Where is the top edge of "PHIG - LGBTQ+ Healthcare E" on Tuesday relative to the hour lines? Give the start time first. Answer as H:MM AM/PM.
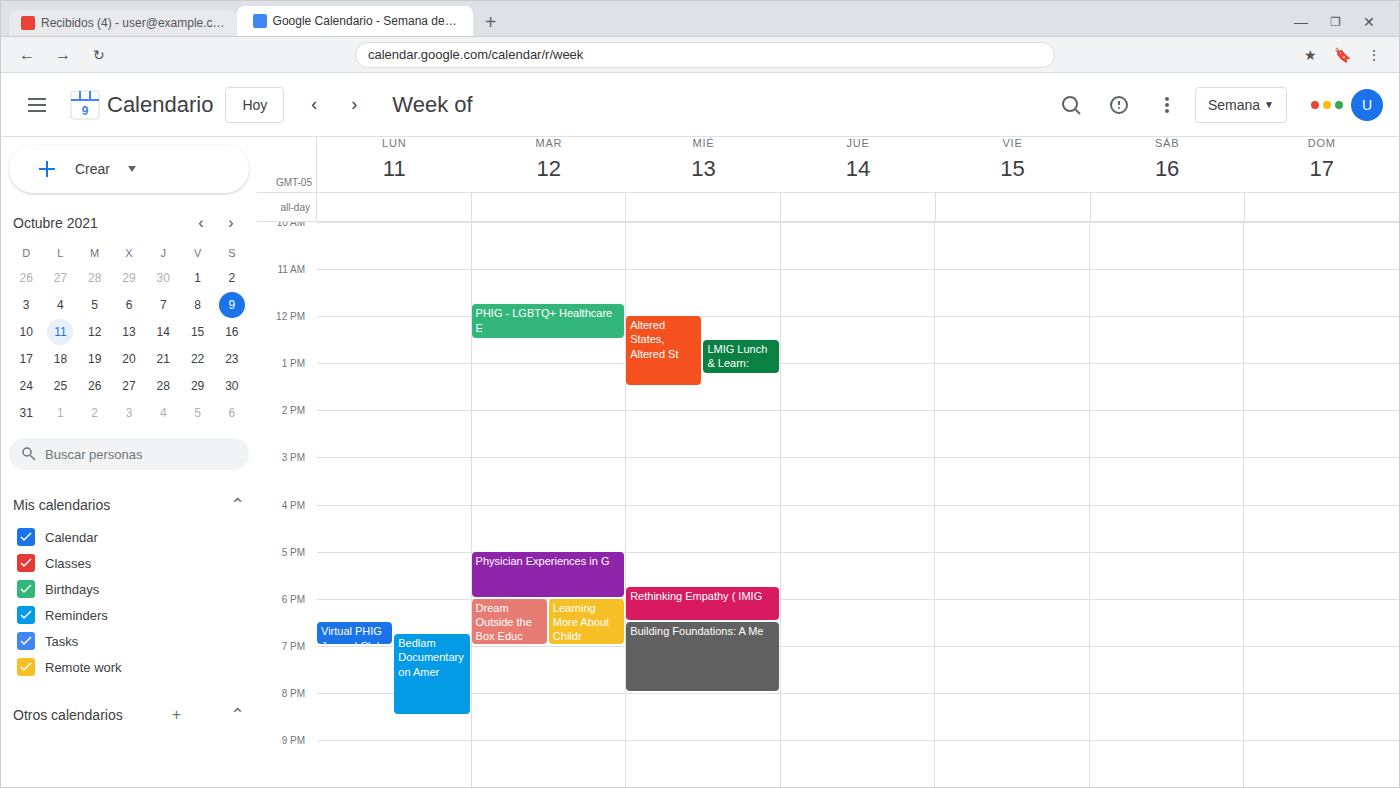
11:45 AM -- neither: three quarters of the way from the 11 AM line to the 12 PM line.